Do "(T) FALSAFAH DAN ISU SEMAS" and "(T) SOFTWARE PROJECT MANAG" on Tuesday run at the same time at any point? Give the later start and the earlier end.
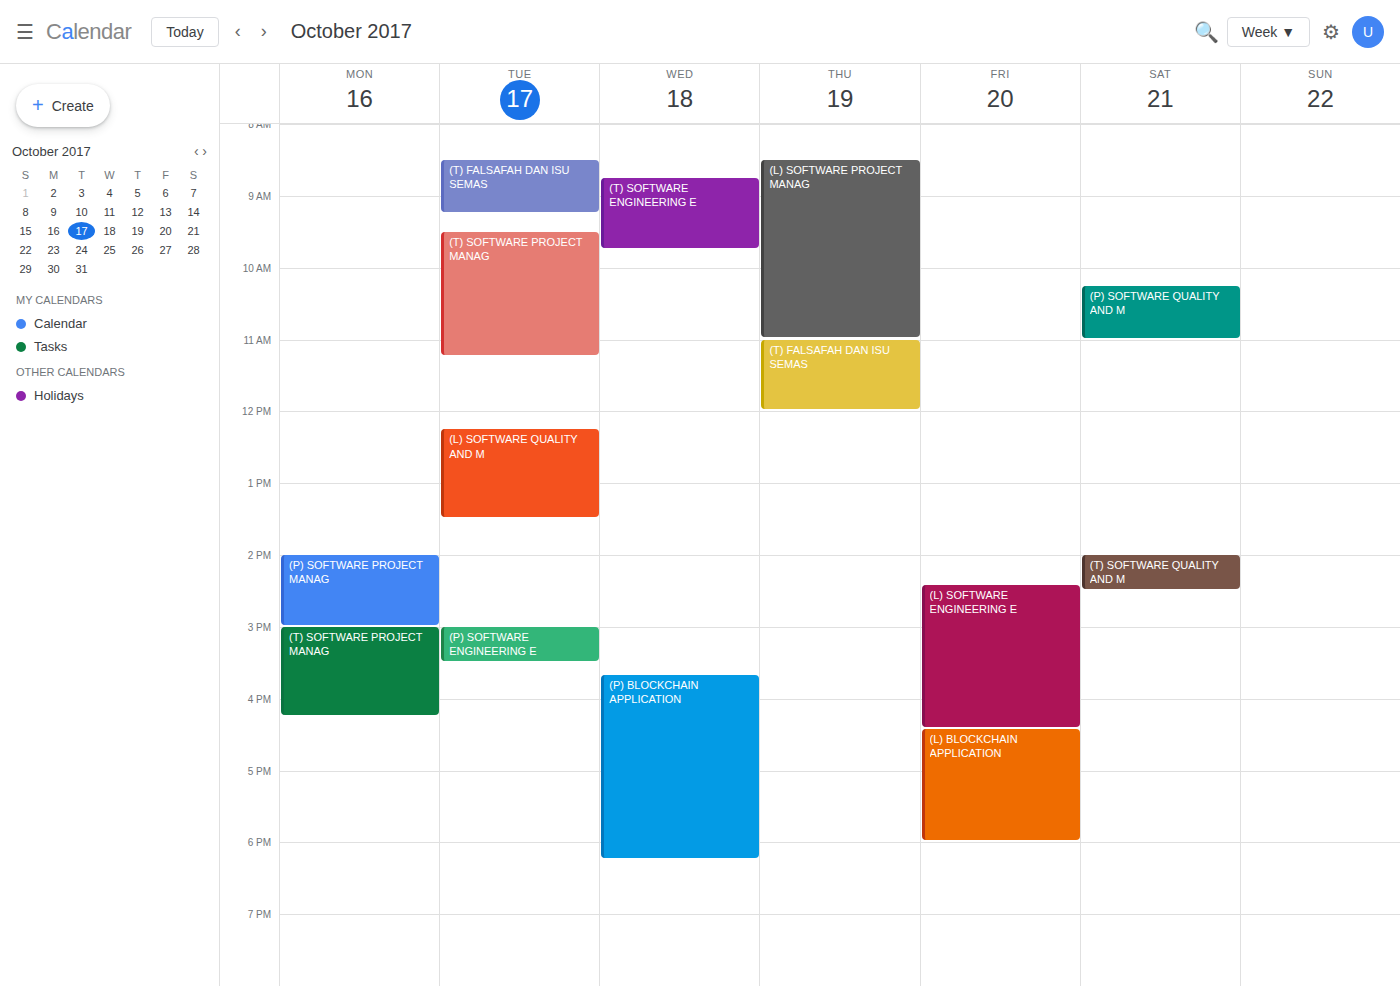
"(T) FALSAFAH DAN ISU SEMAS" ends at 9:15 AM and "(T) SOFTWARE PROJECT MANAG" starts at 9:30 AM -- no overlap.